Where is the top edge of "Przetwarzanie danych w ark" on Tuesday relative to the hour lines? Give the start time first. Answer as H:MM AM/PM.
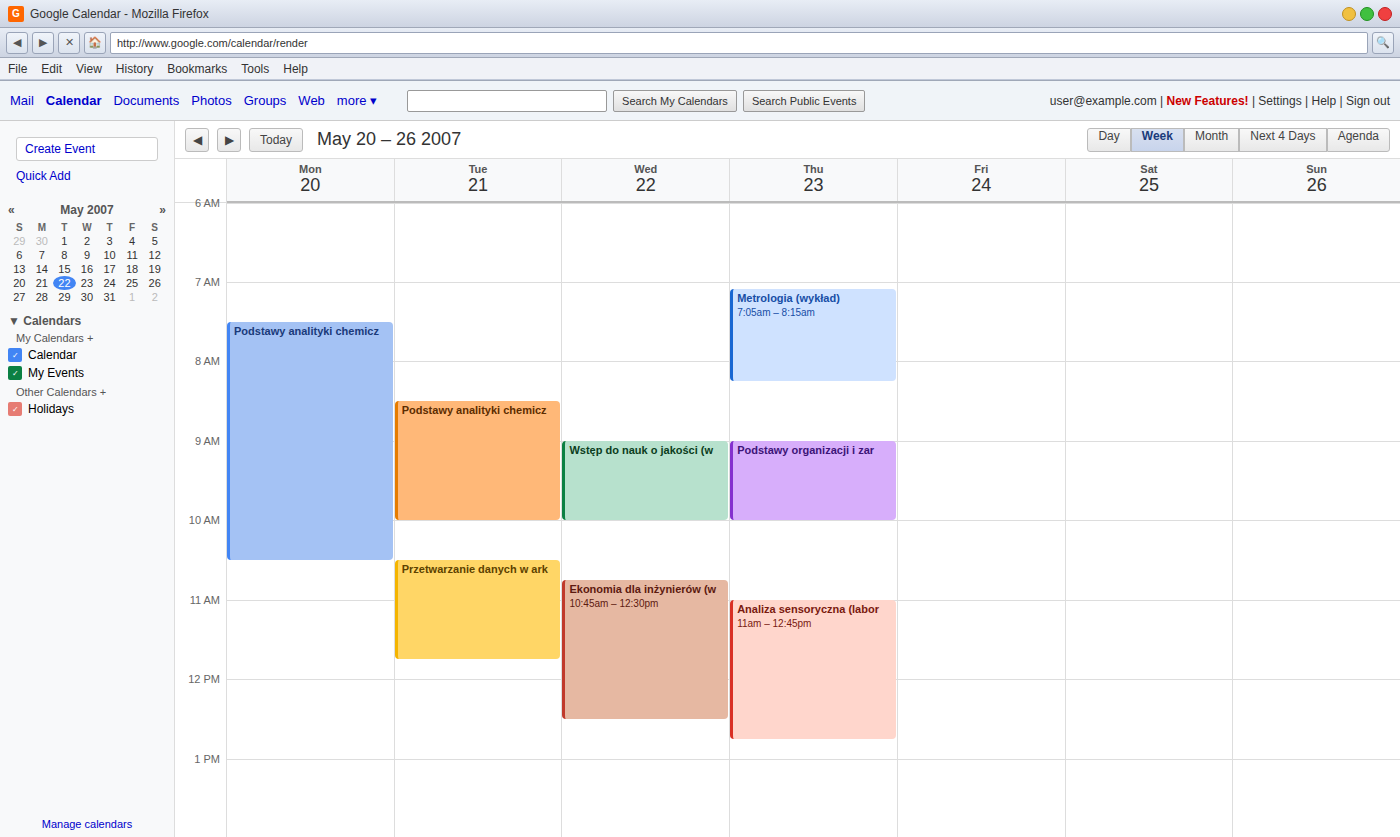
10:30 AM -- halfway between the 10 AM and 11 AM lines.